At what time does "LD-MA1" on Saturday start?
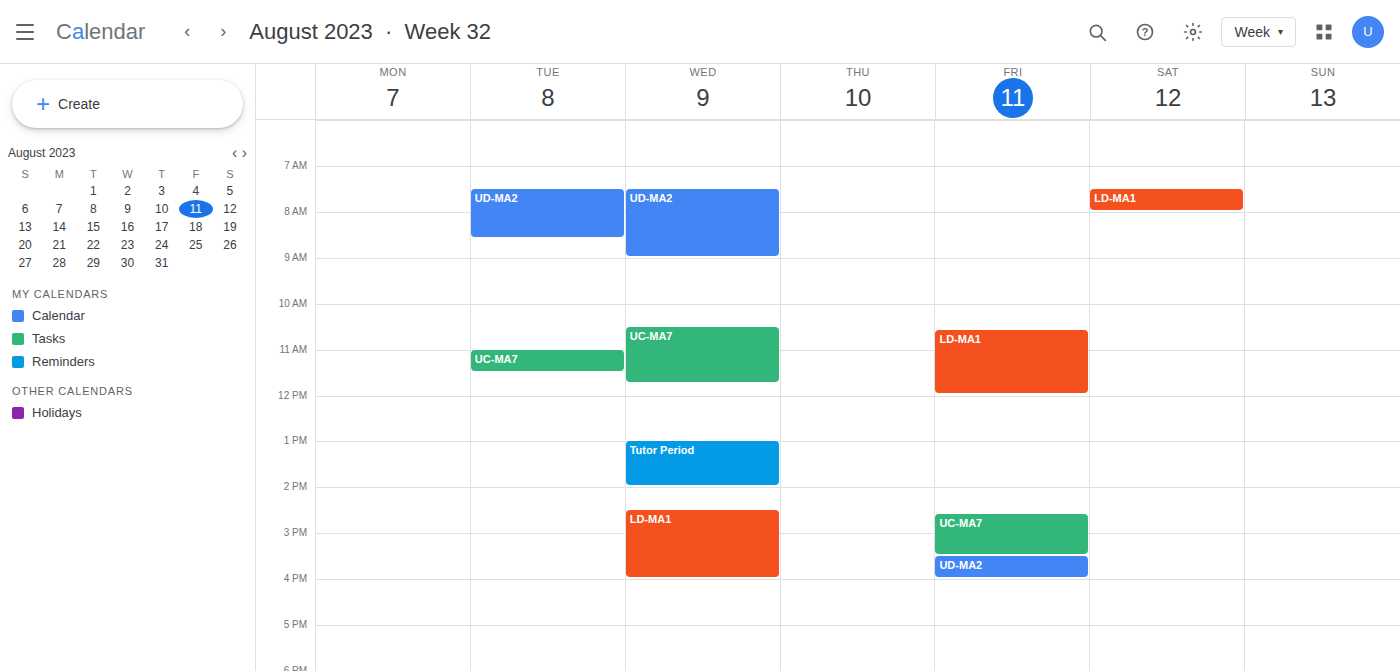
7:30 AM